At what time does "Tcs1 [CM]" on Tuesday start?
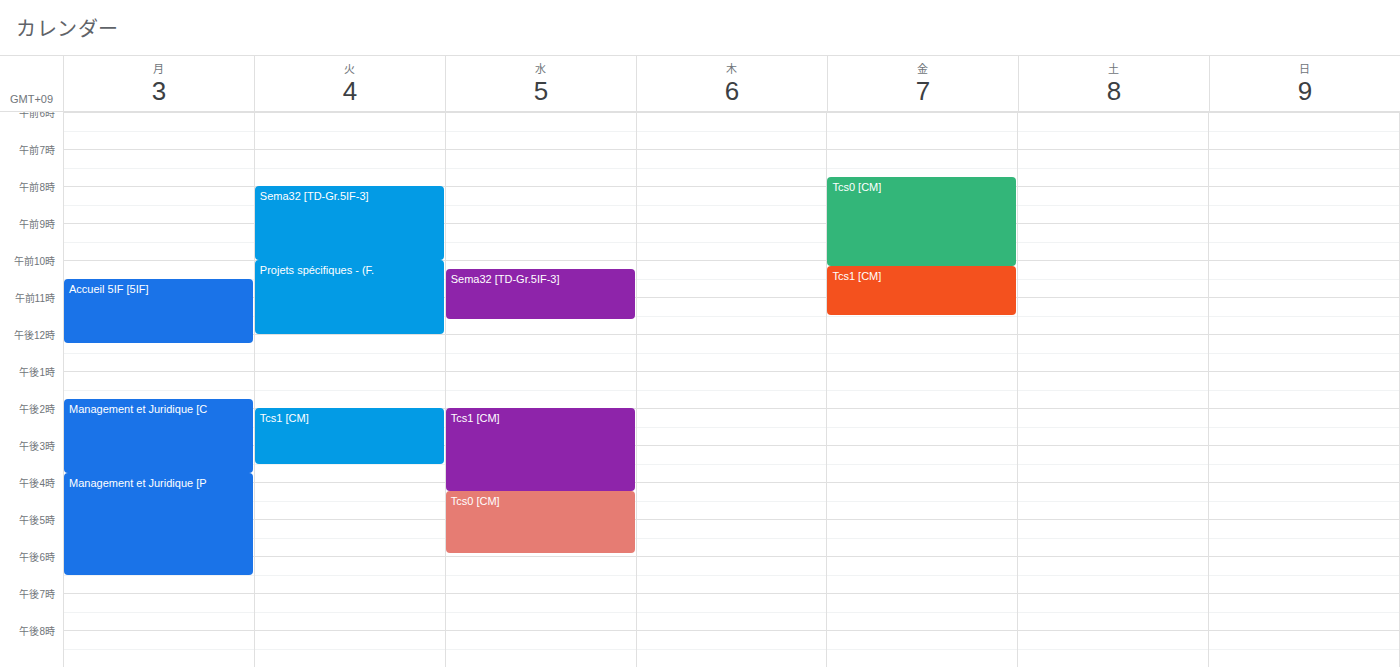
2:00 PM